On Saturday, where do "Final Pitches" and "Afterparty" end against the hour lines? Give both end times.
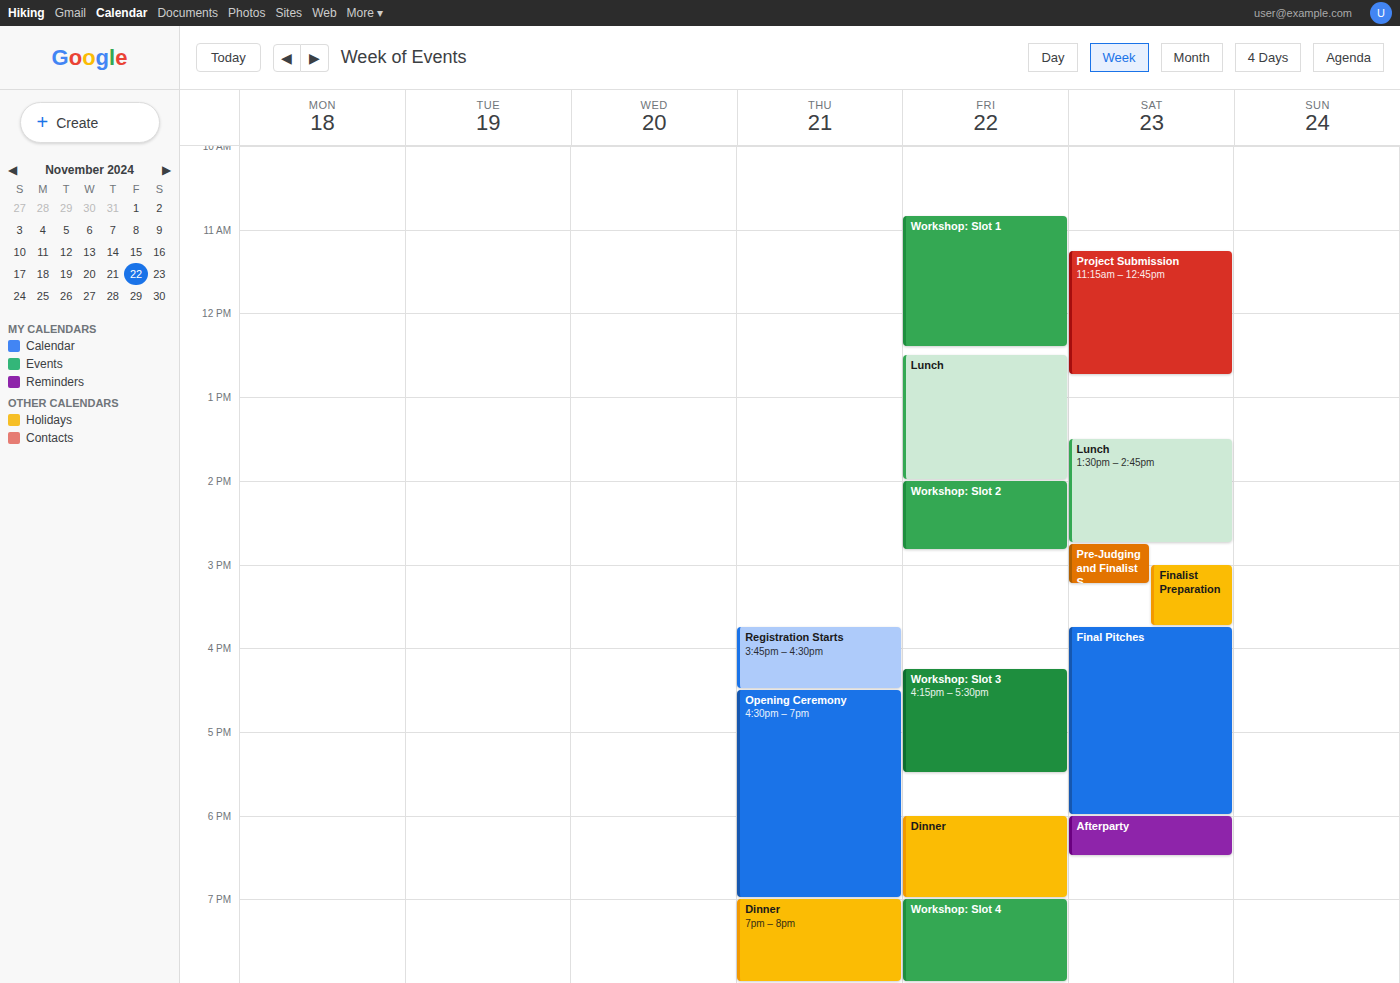
"Final Pitches": 6:00 PM, exactly on the 6 PM line. "Afterparty": 6:30 PM, halfway between the 6 PM and 7 PM lines.